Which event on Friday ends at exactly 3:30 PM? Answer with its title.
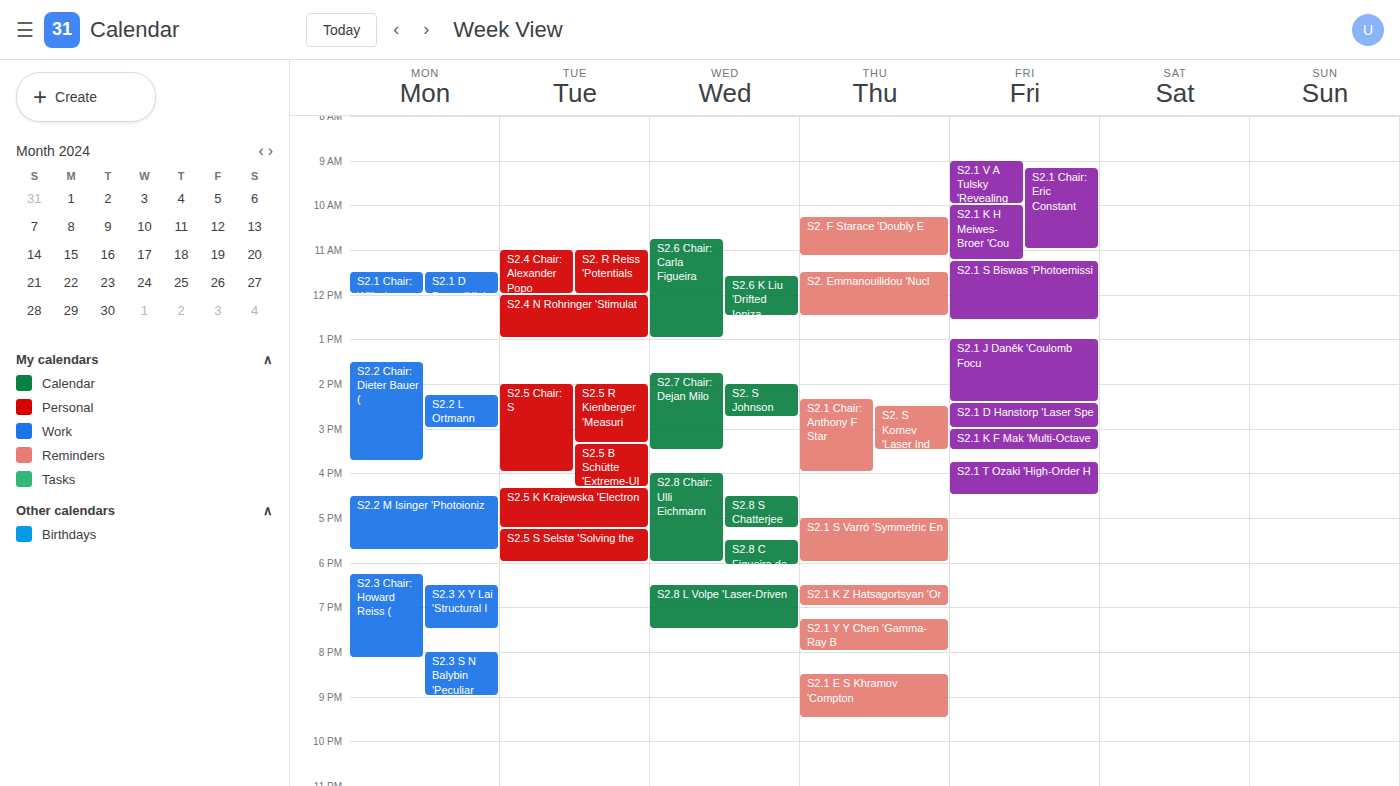
"S2.1 K F Mak 'Multi-Octave"